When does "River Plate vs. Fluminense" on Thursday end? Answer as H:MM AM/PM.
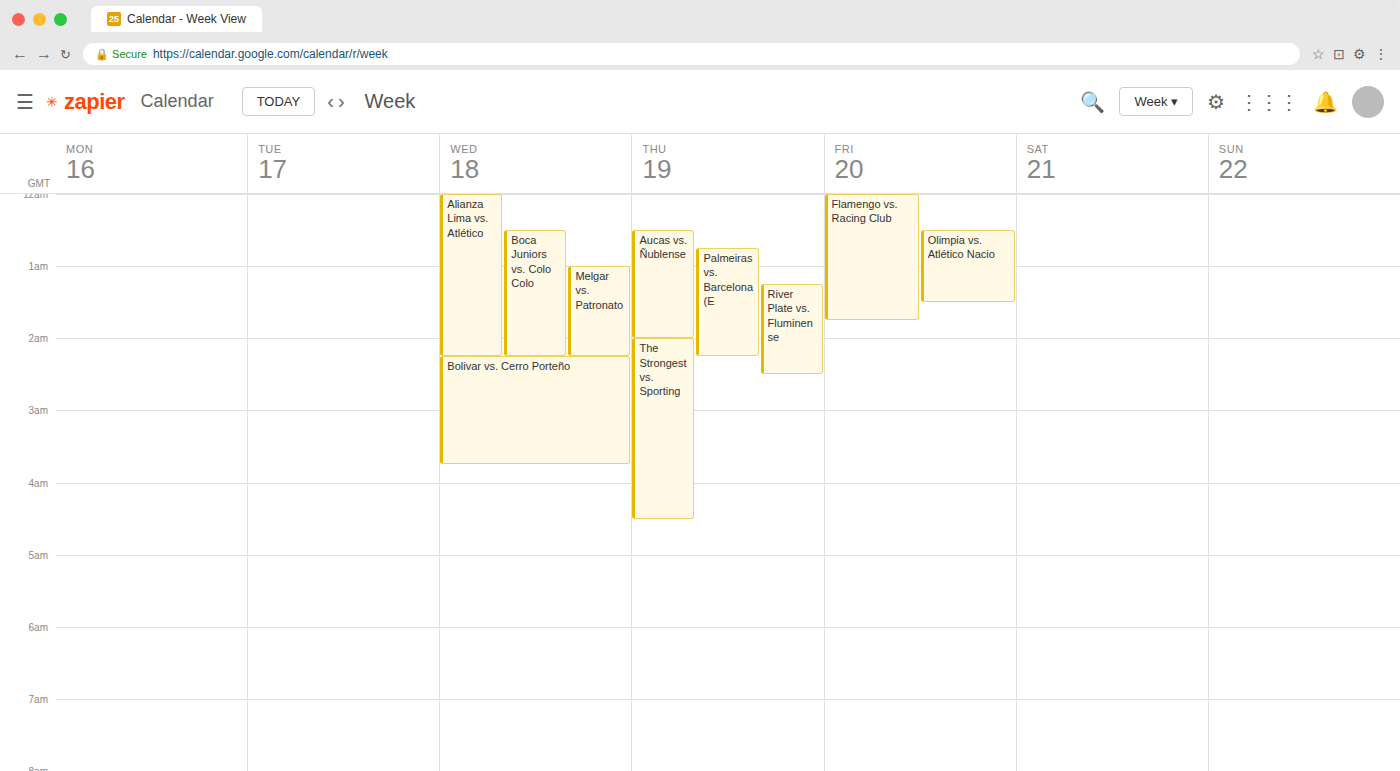
2:30 AM